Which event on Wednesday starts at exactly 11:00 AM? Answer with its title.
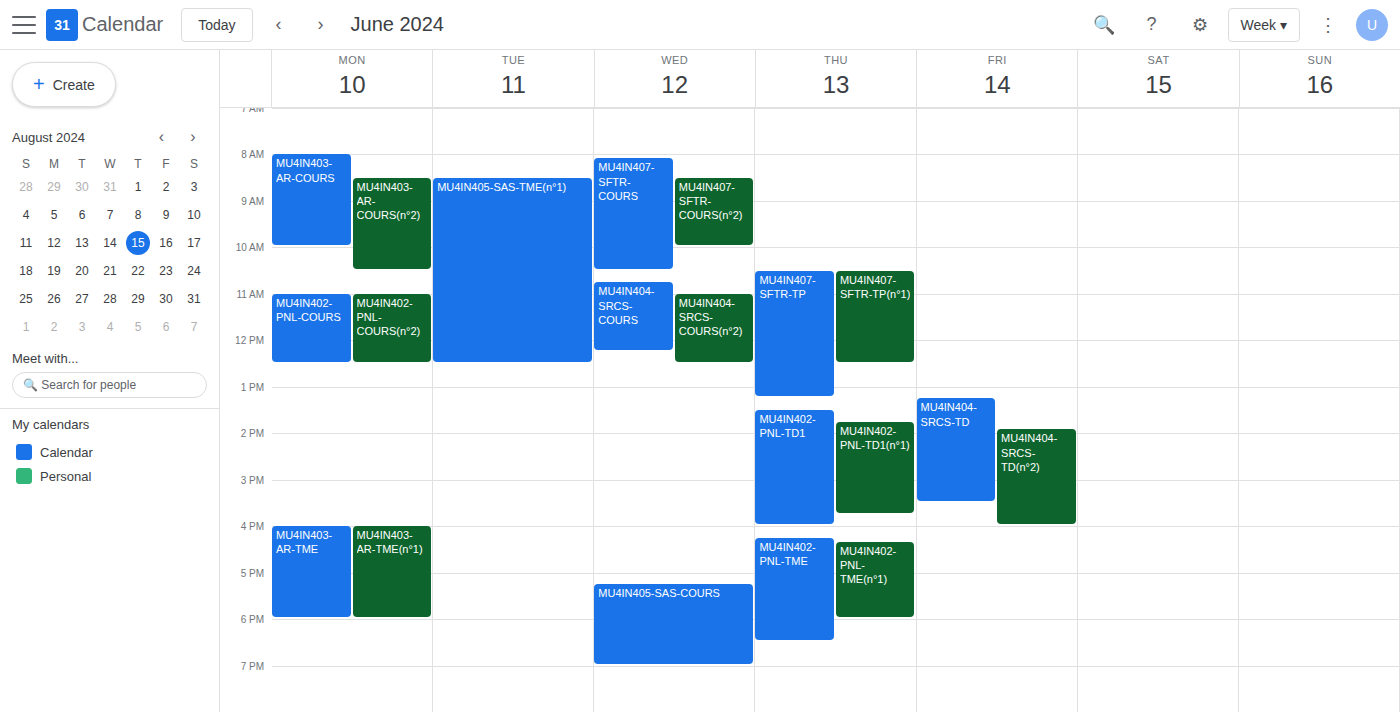
"MU4IN404-SRCS-COURS(n°2)"